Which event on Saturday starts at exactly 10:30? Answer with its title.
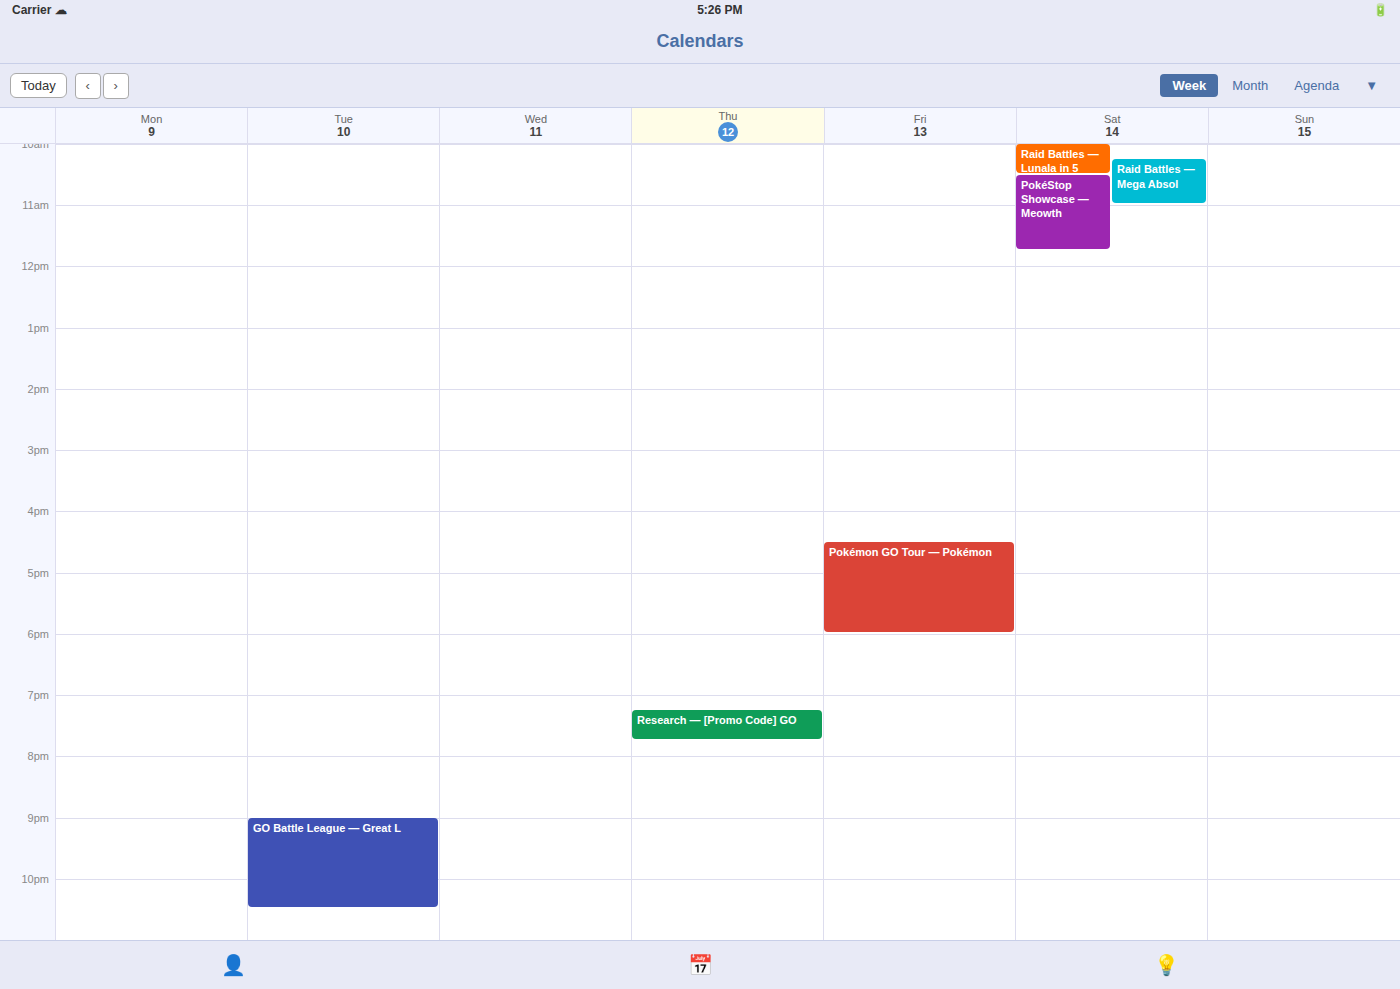
"PokéStop Showcase — Meowth"